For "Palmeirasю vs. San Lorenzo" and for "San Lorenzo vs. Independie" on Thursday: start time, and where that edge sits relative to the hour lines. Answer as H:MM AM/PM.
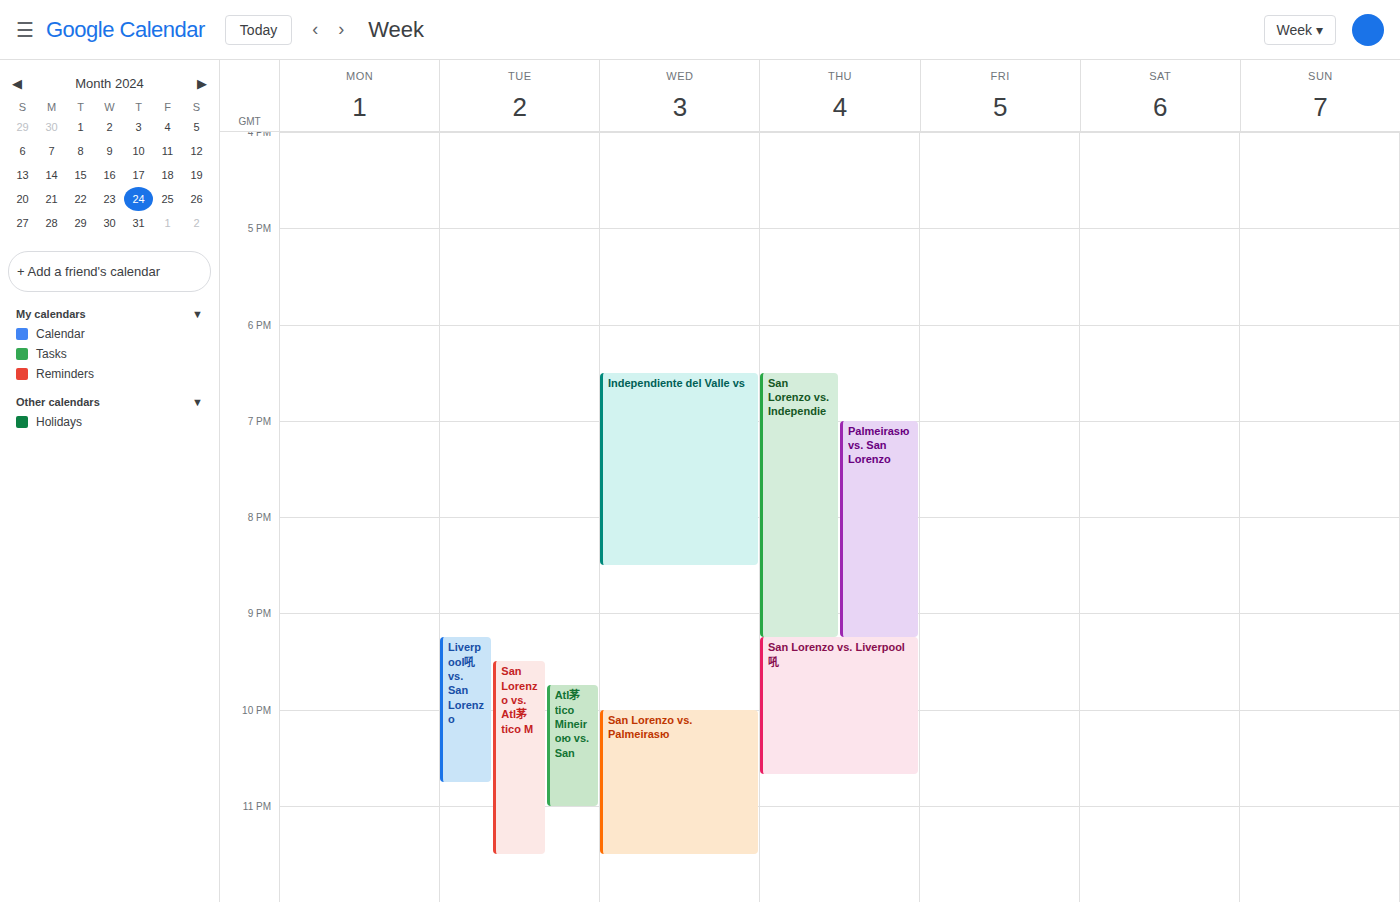
"Palmeirasю vs. San Lorenzo": 7:00 PM, exactly on the 7 PM line. "San Lorenzo vs. Independie": 6:30 PM, halfway between the 6 PM and 7 PM lines.